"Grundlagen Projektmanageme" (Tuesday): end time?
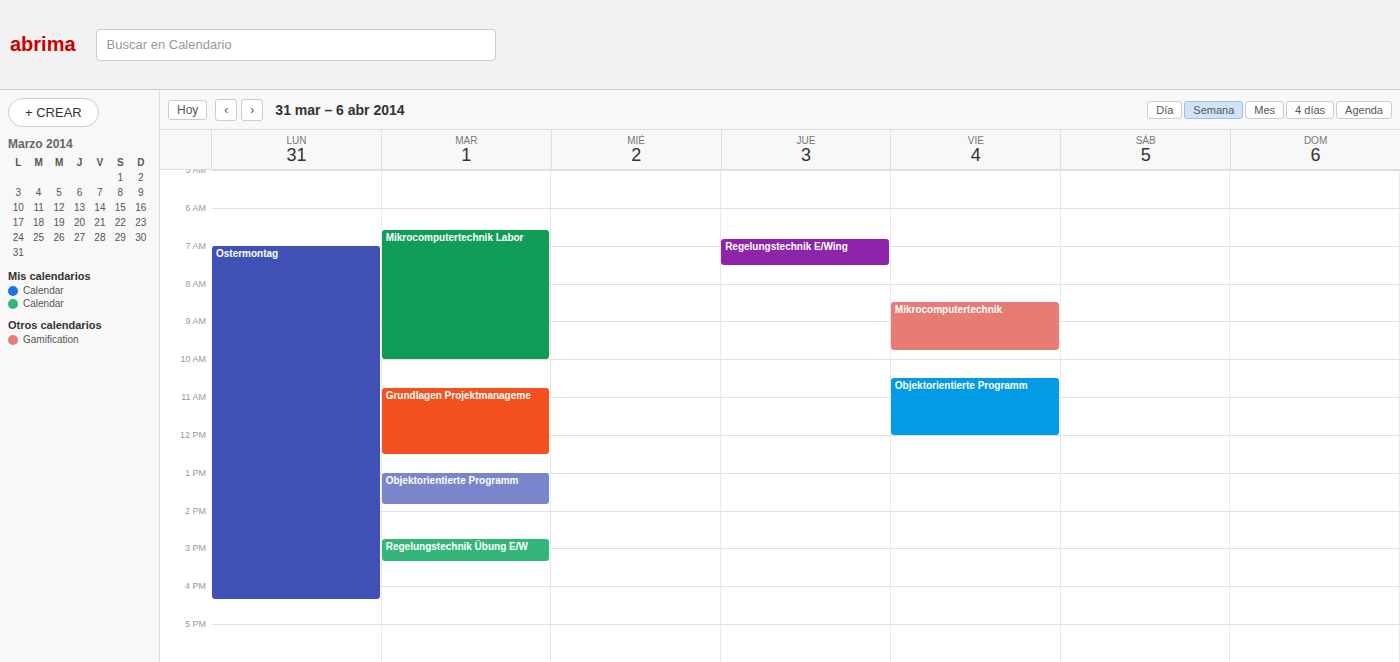
12:30 PM